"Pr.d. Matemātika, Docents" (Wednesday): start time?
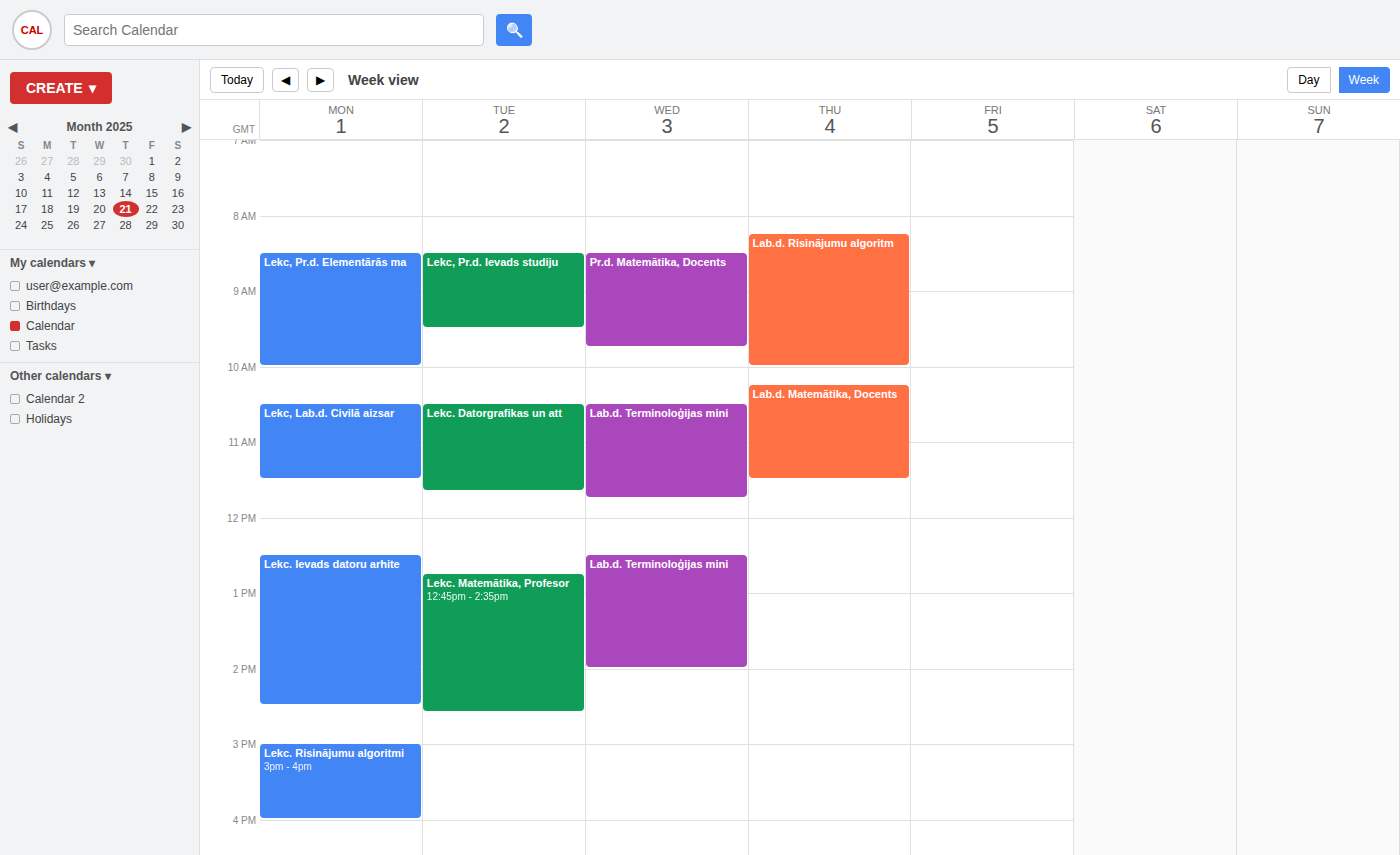
8:30 AM